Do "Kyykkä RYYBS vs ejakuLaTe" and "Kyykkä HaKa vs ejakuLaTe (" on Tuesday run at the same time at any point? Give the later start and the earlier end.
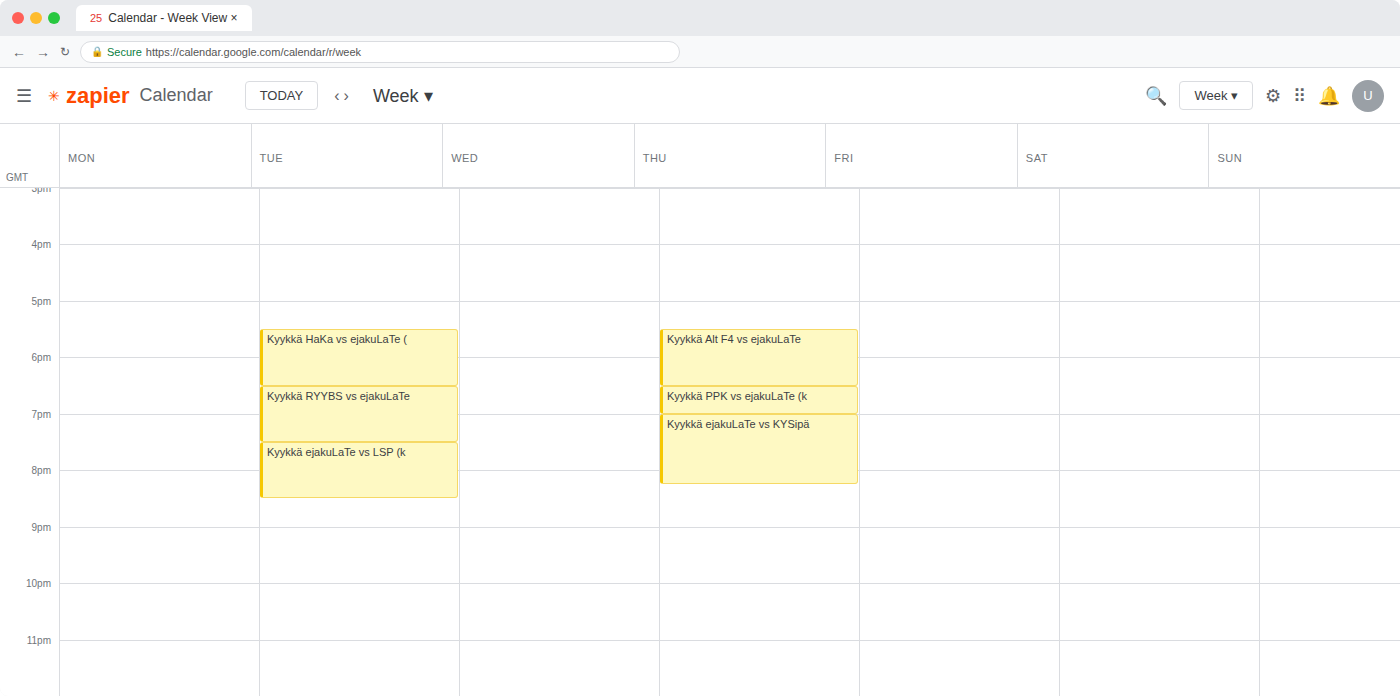
"Kyykkä HaKa vs ejakuLaTe (" ends at 6:30 PM, exactly when "Kyykkä RYYBS vs ejakuLaTe" starts -- they touch but do not overlap.